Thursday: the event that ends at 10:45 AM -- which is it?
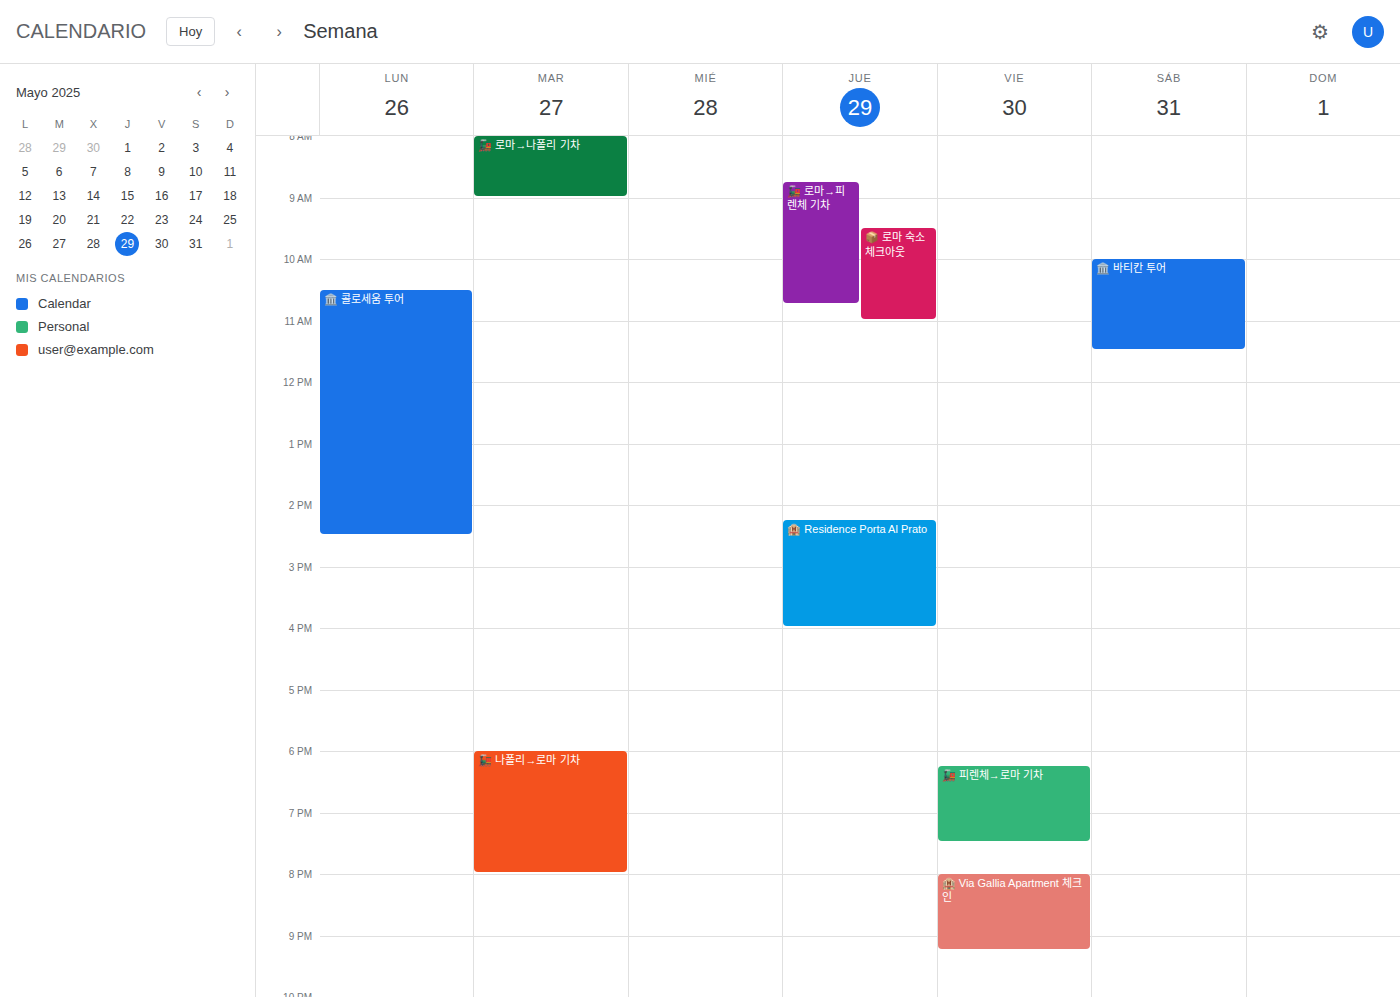
"🚂 로마→피렌체 기차"